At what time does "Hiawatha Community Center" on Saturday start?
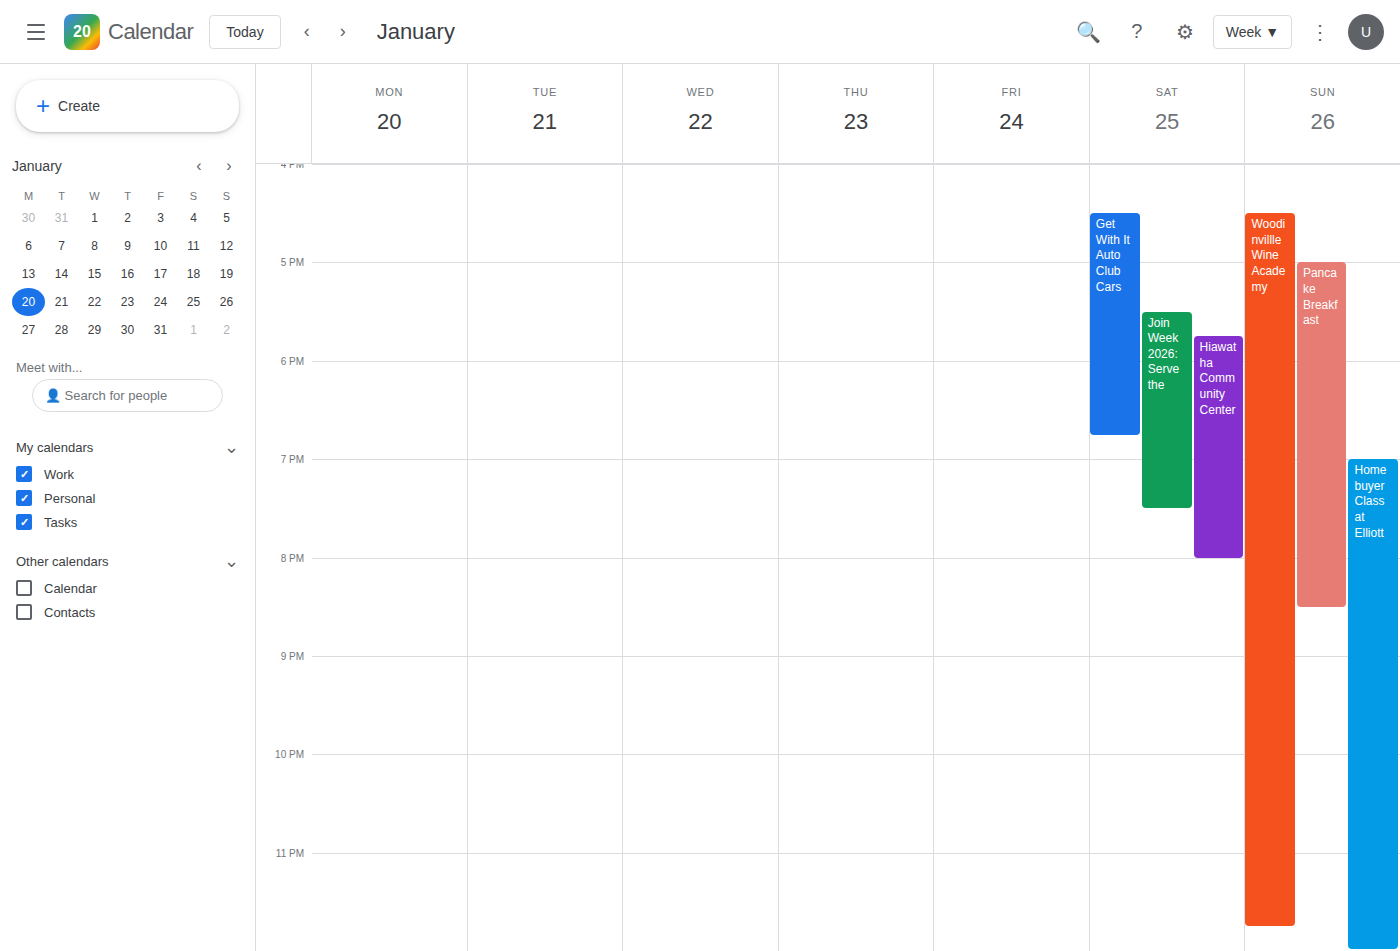
5:45 PM